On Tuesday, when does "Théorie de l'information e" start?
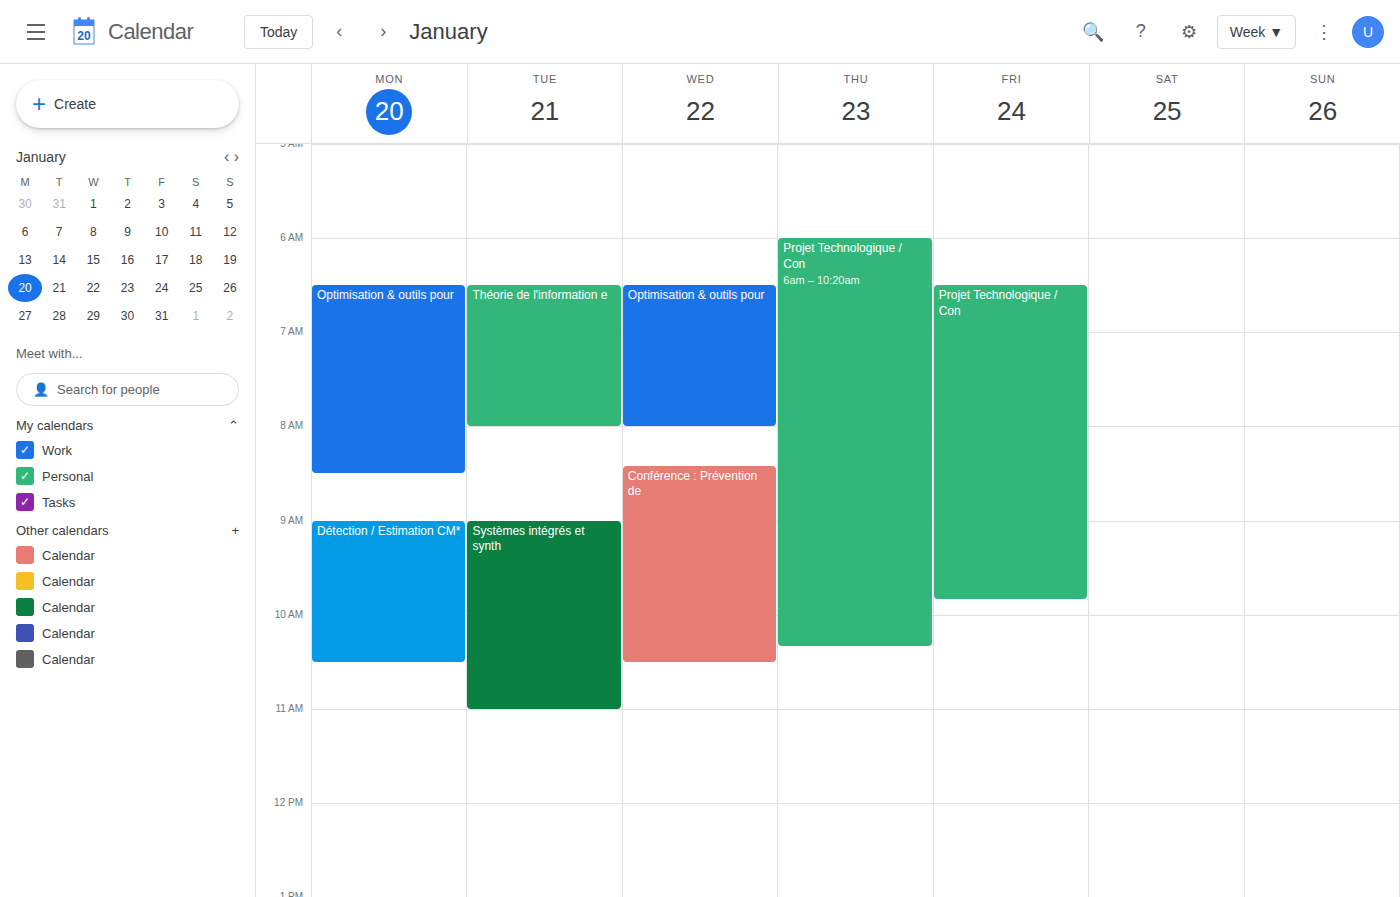
6:30 AM